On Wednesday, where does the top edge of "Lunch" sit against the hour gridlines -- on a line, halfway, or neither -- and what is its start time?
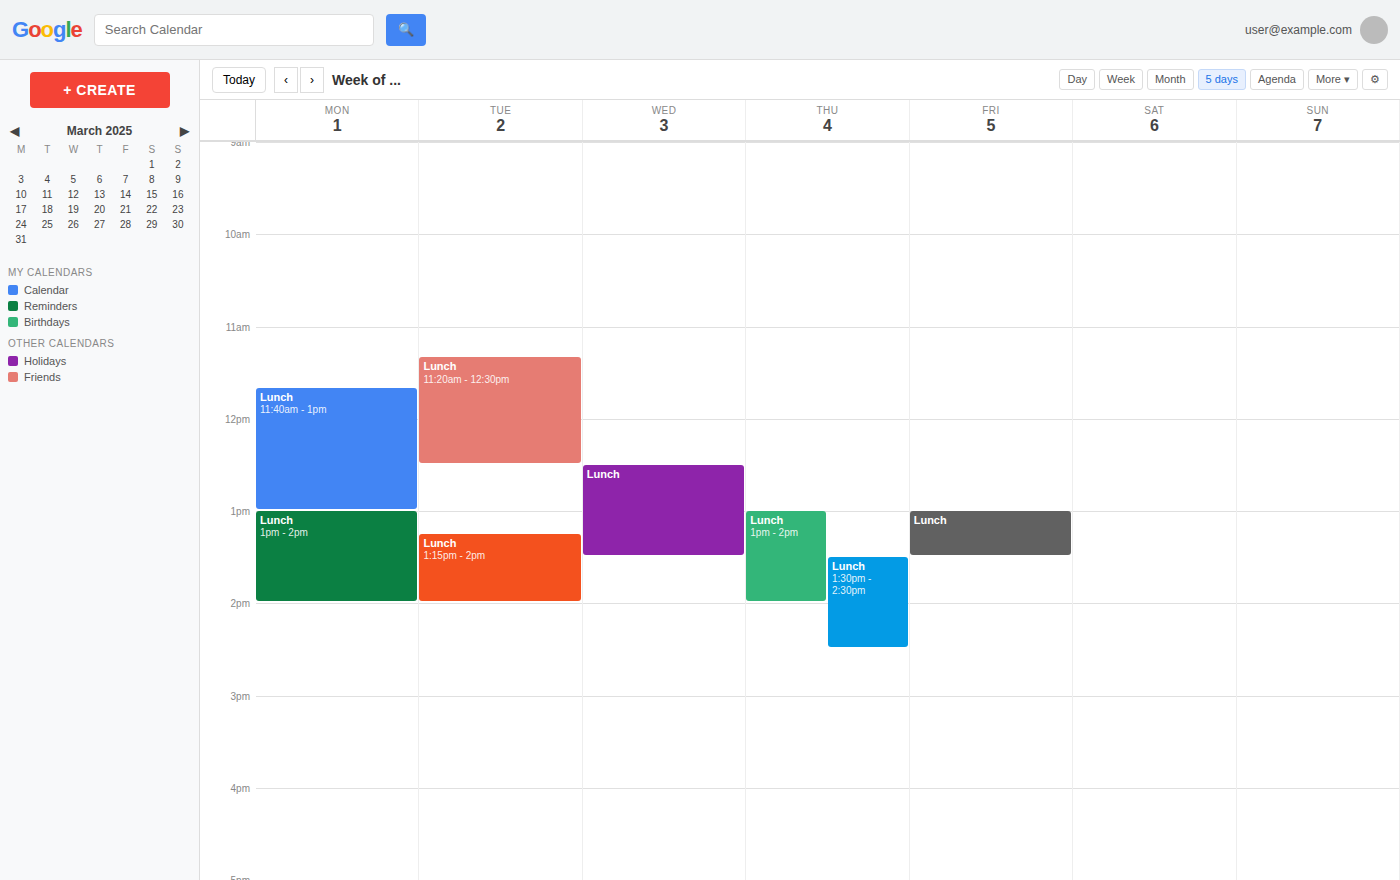
12:30 -- halfway between the 12:00 and 13:00 lines.